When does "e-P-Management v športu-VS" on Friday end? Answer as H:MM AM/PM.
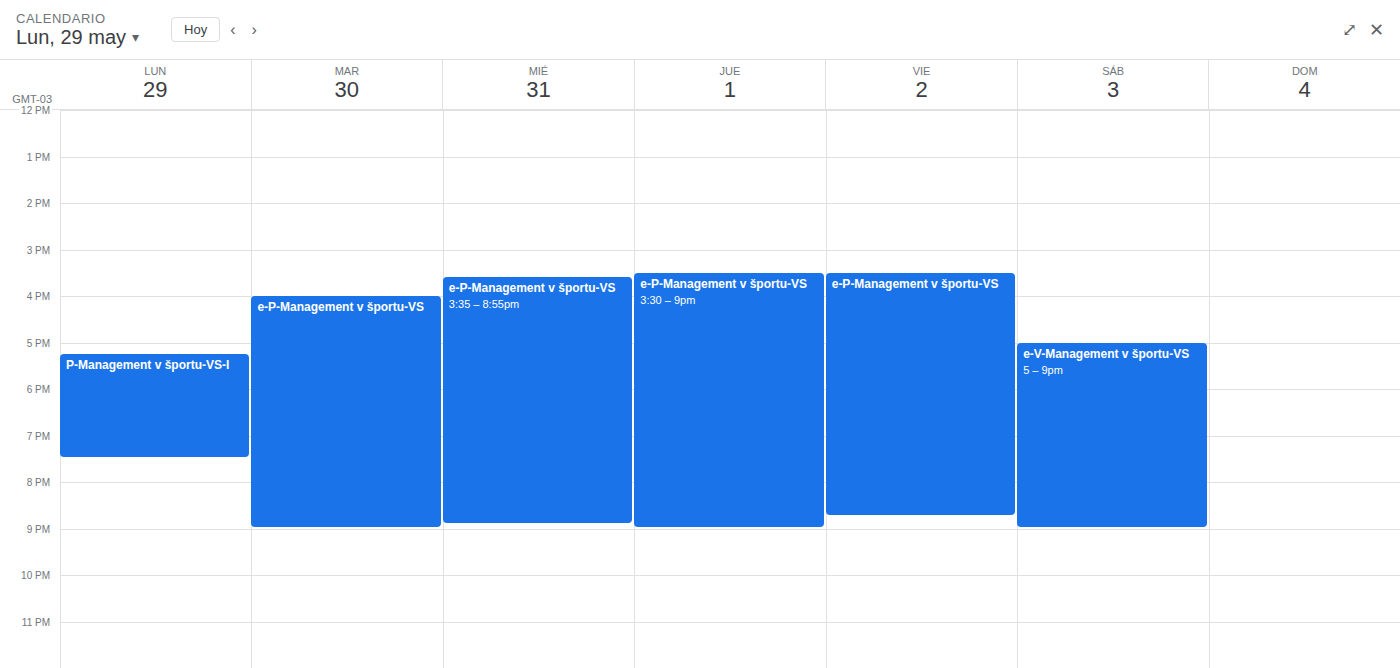
8:45 PM